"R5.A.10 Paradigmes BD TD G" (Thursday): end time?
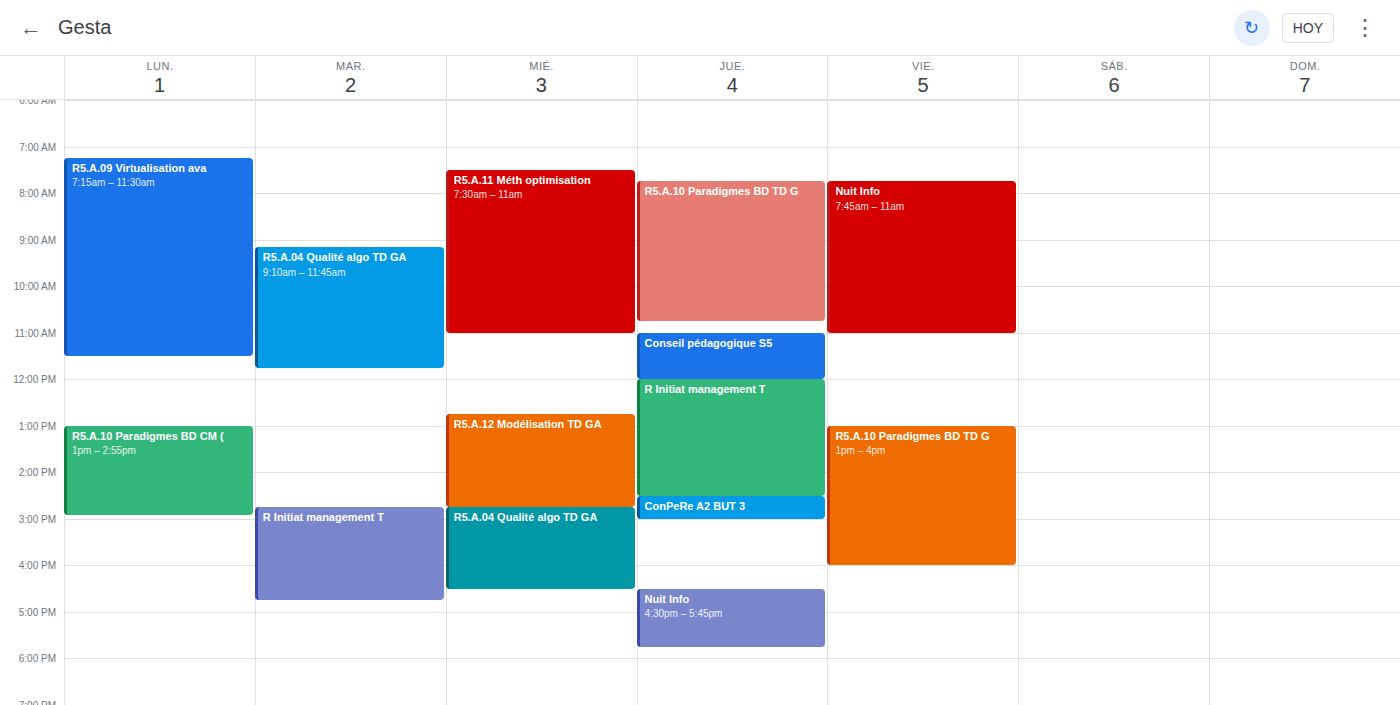
10:45 AM